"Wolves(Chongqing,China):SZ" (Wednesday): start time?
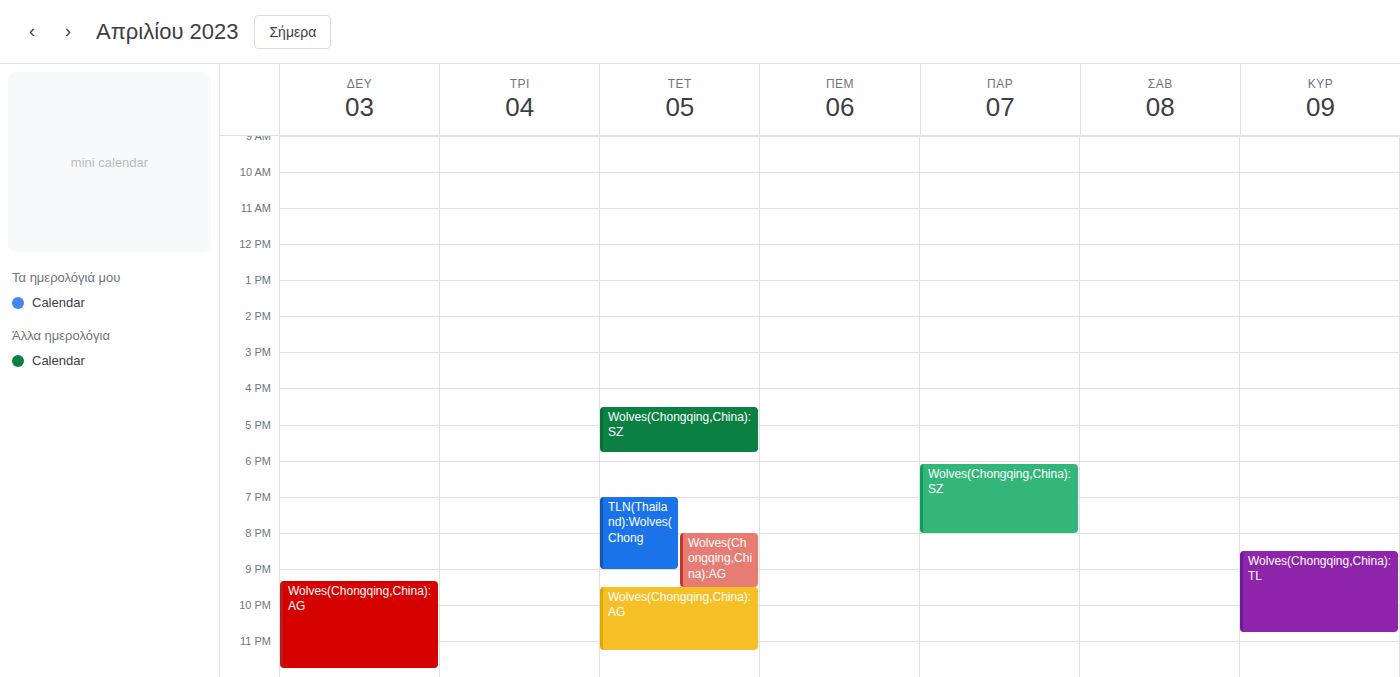
4:30 PM